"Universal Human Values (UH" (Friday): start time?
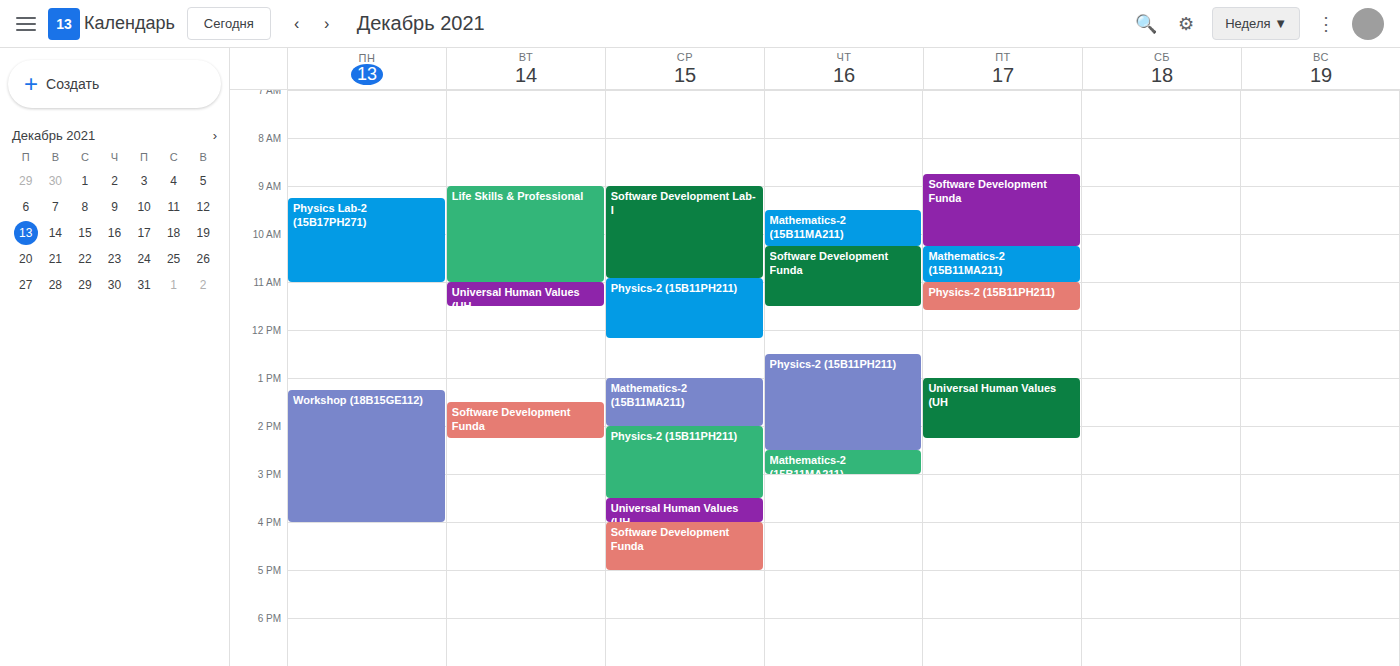
1:00 PM